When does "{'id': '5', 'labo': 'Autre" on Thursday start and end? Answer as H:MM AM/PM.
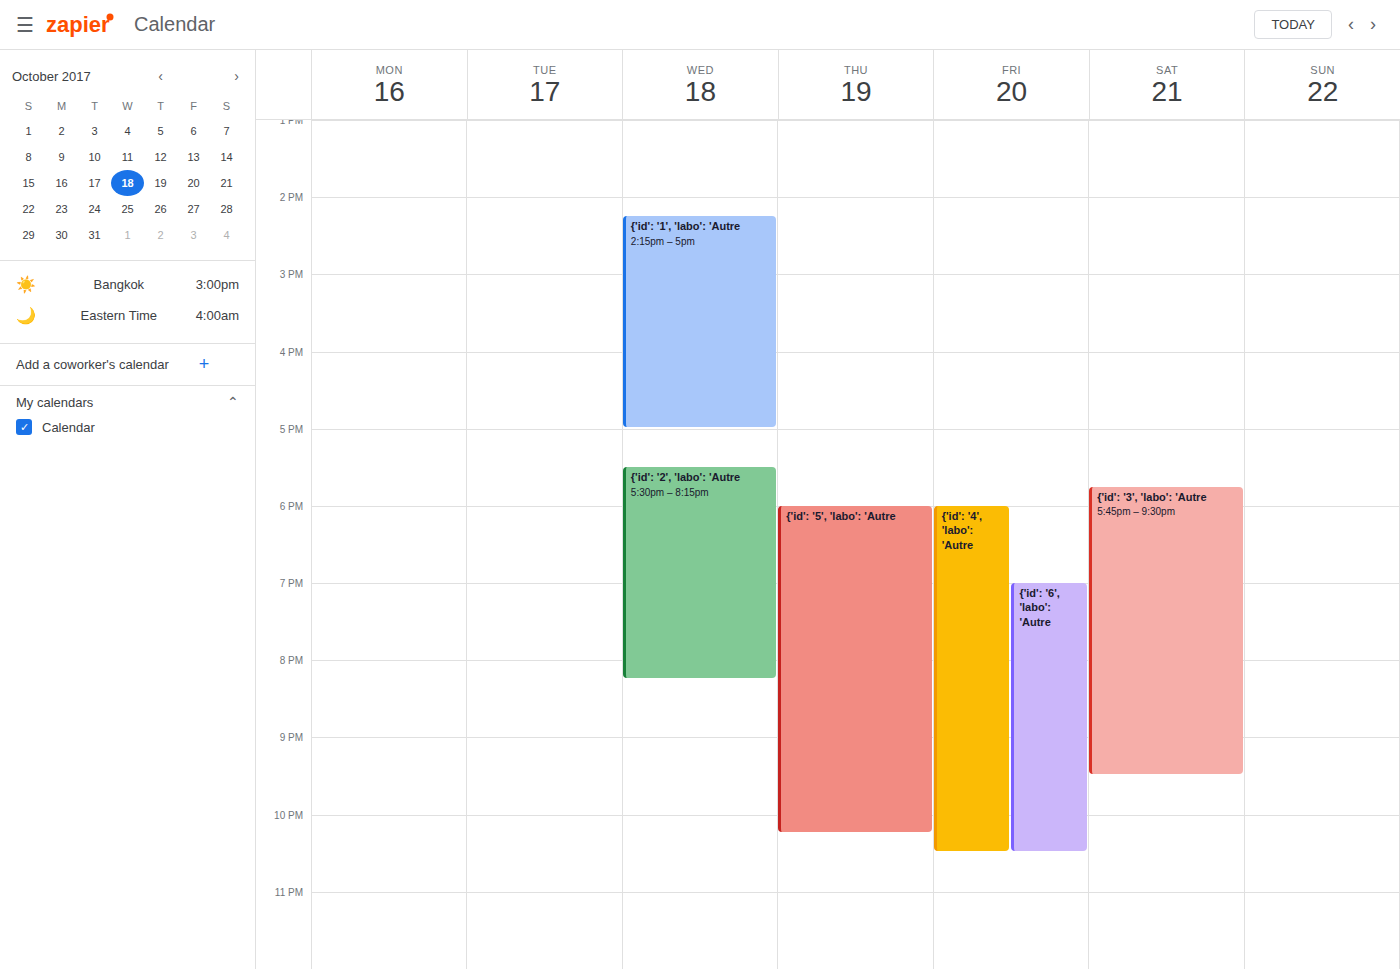
6:00 PM to 10:15 PM